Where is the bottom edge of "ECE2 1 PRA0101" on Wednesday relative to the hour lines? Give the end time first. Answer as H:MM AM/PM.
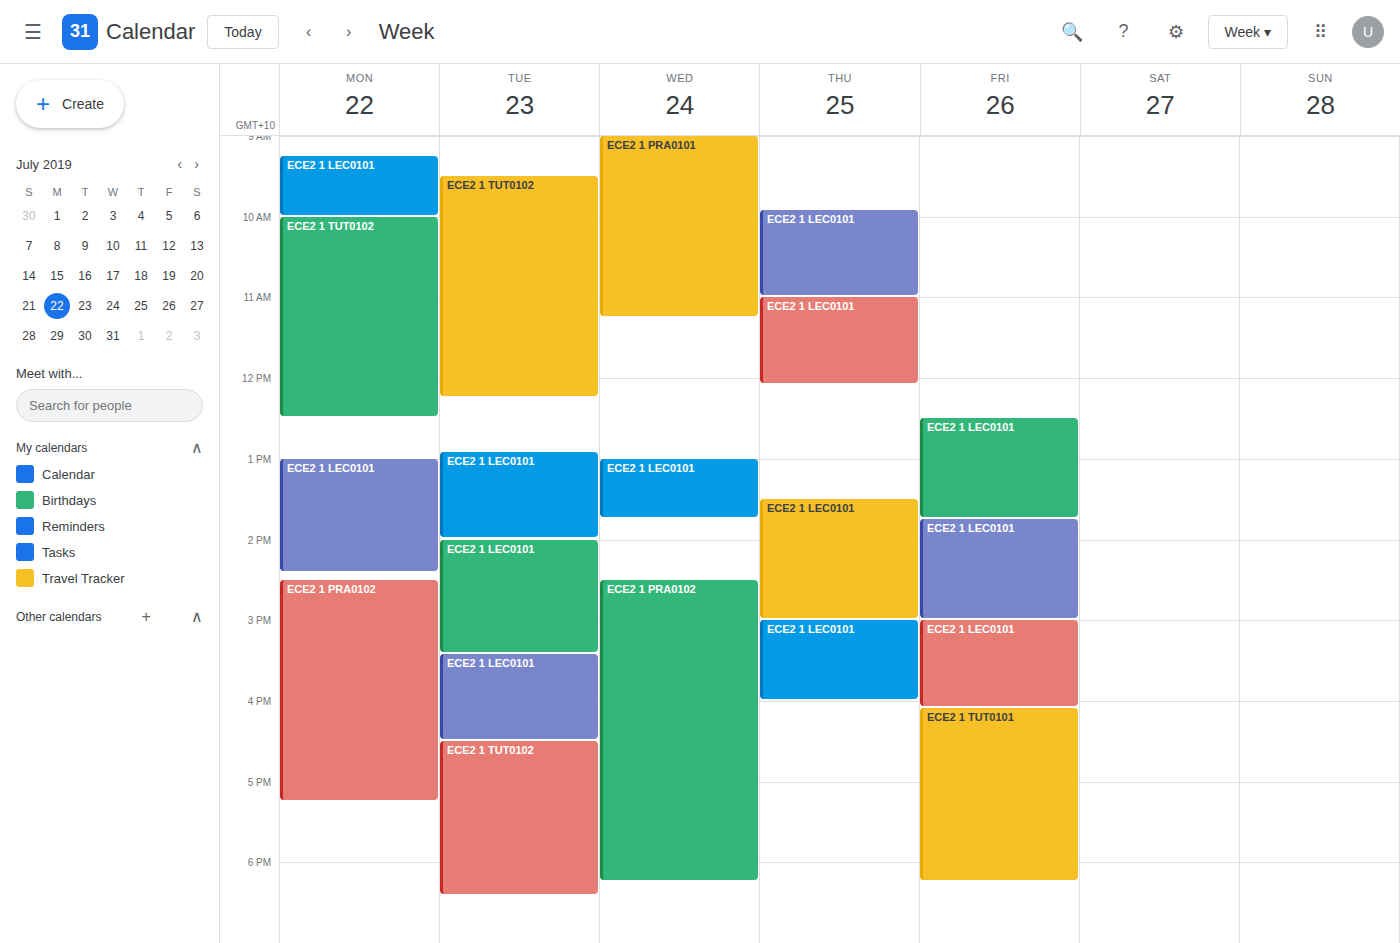
11:15 AM -- neither: a quarter of the way from the 11 AM line to the 12 PM line.